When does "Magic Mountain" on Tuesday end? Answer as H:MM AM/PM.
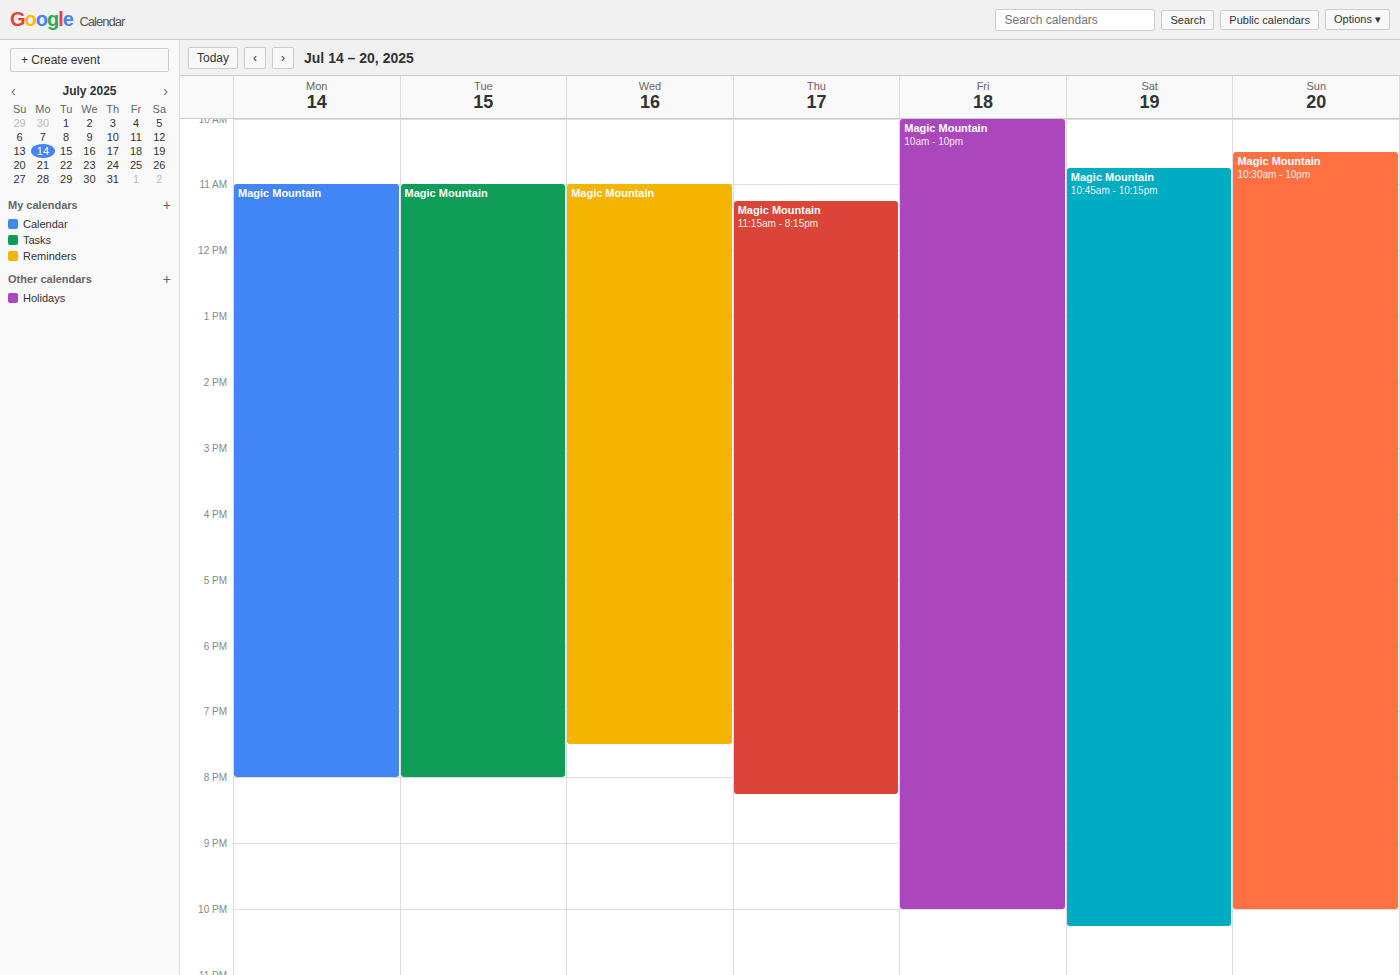
8:00 PM